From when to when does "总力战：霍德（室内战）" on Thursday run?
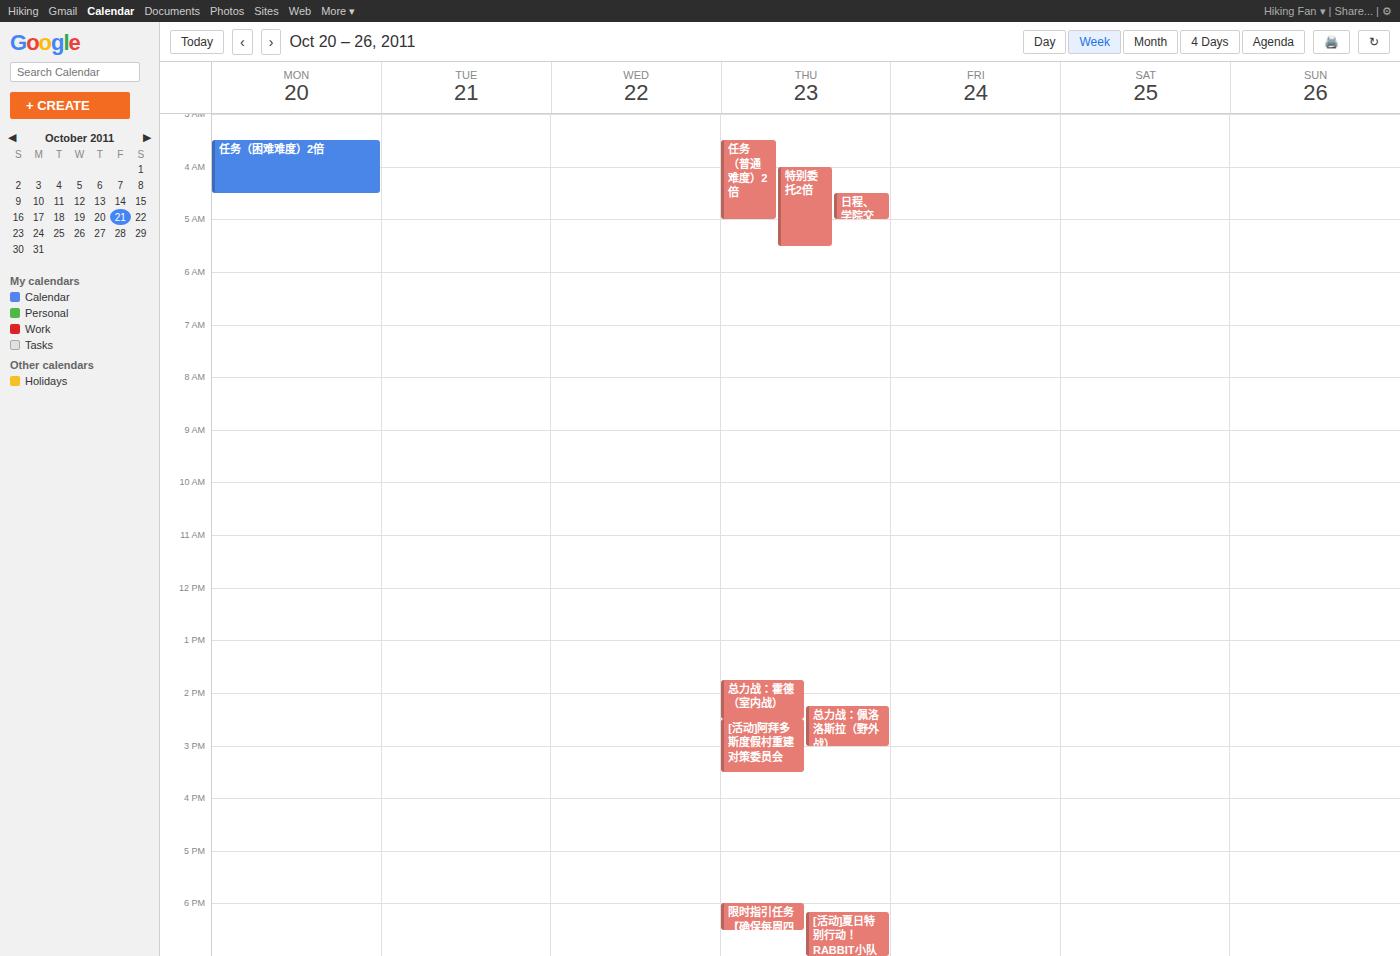
1:45 PM to 2:30 PM